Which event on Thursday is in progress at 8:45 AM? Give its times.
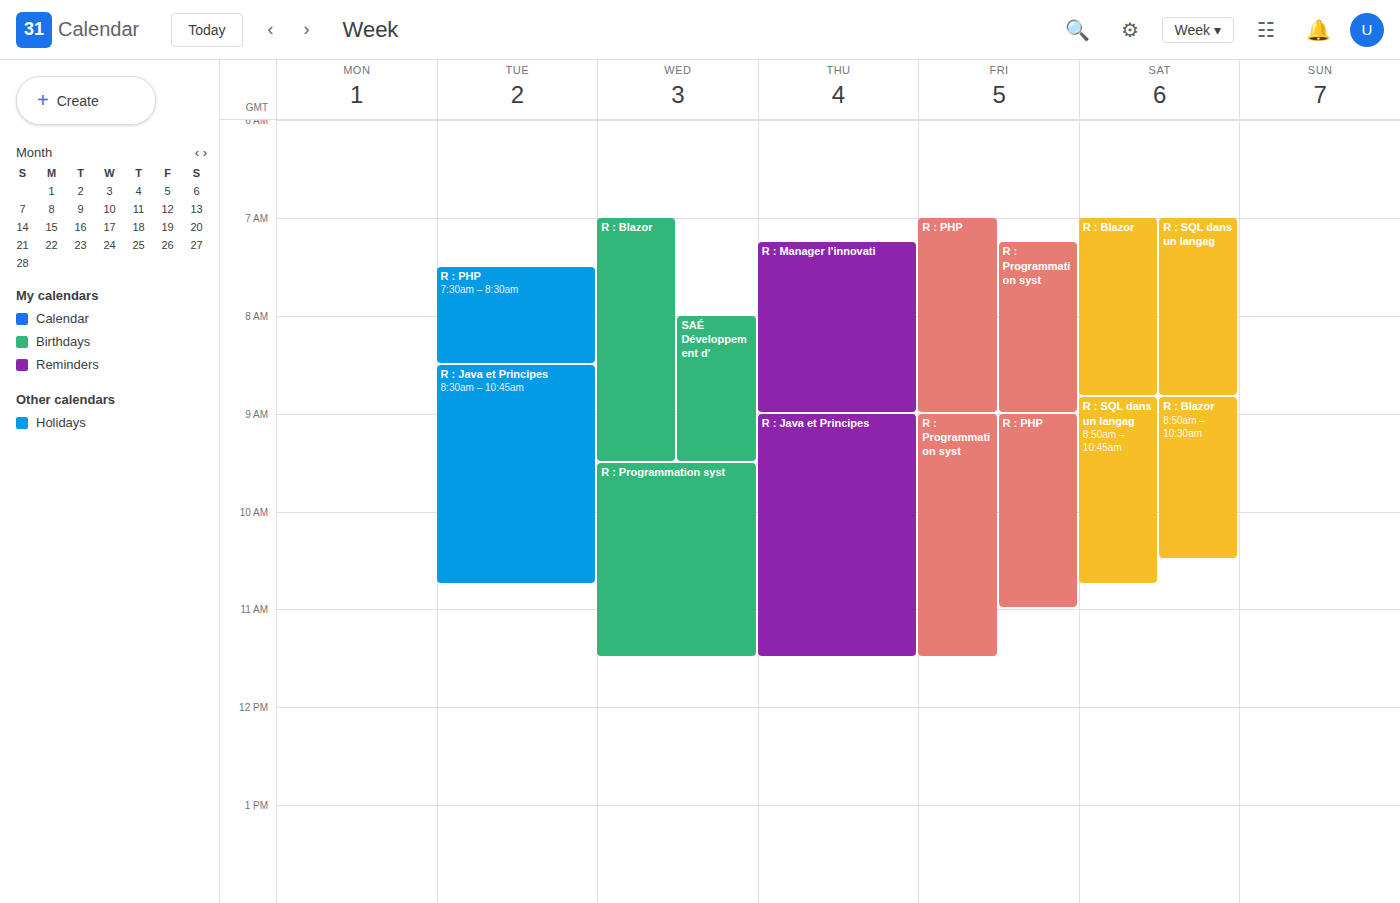
"R : Manager l'innovati", 7:15 AM to 9:00 AM